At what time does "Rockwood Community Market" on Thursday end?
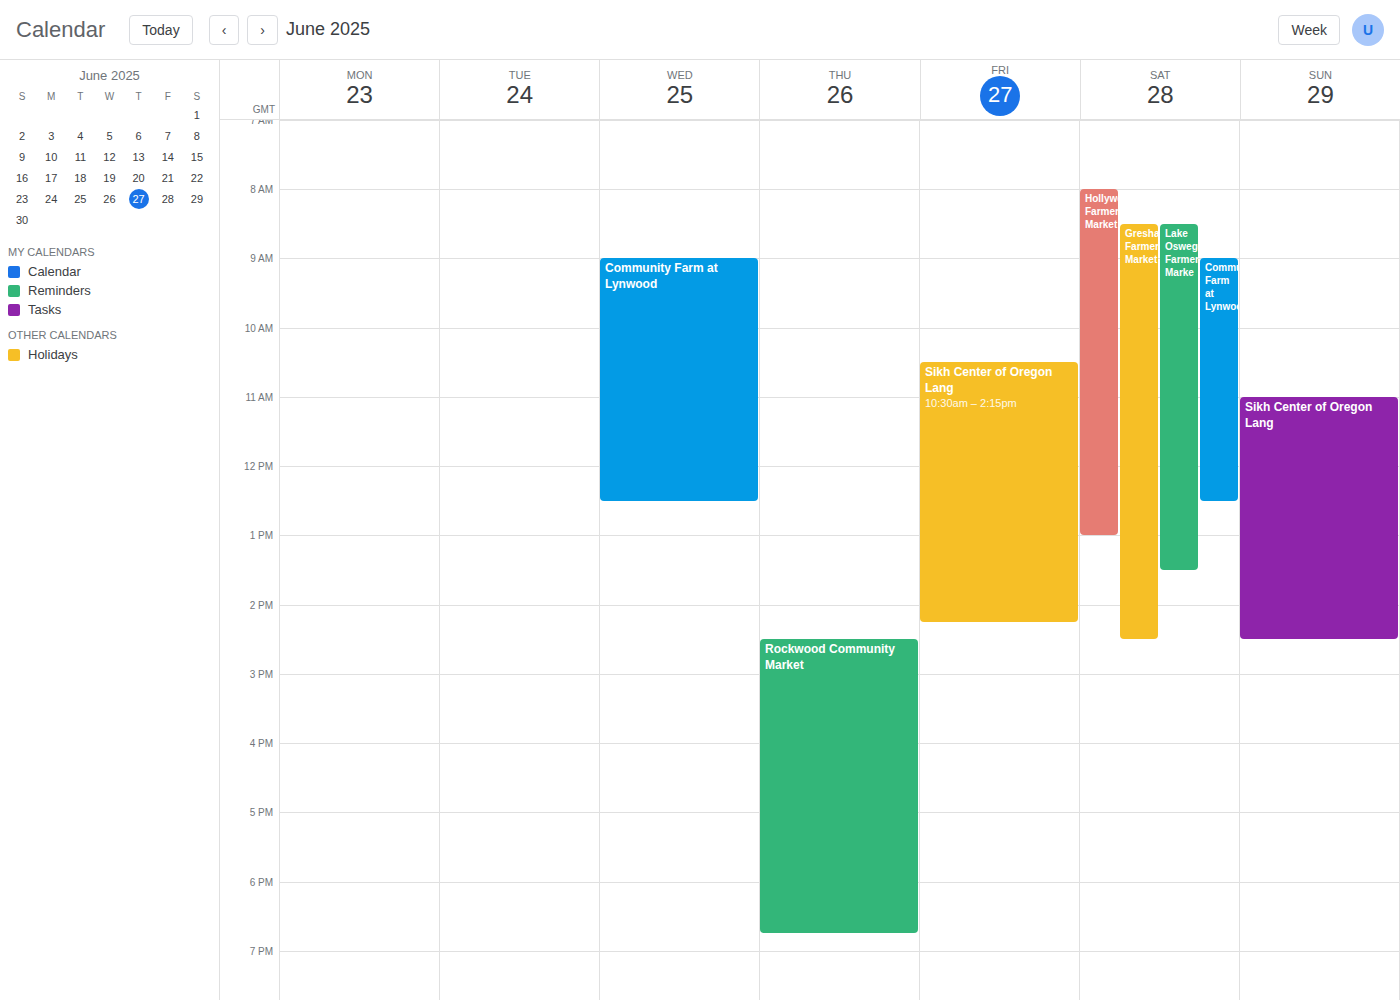
6:45 PM